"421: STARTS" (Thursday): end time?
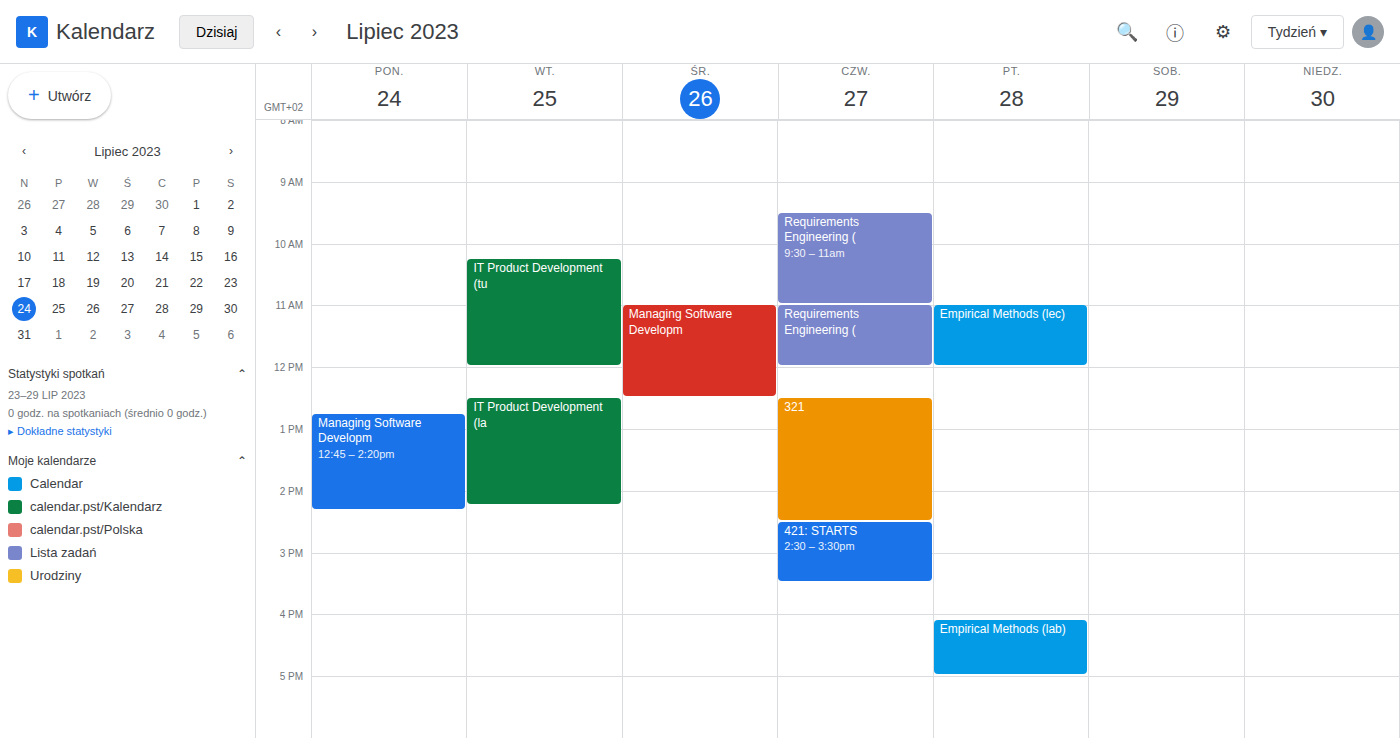
3:30 PM